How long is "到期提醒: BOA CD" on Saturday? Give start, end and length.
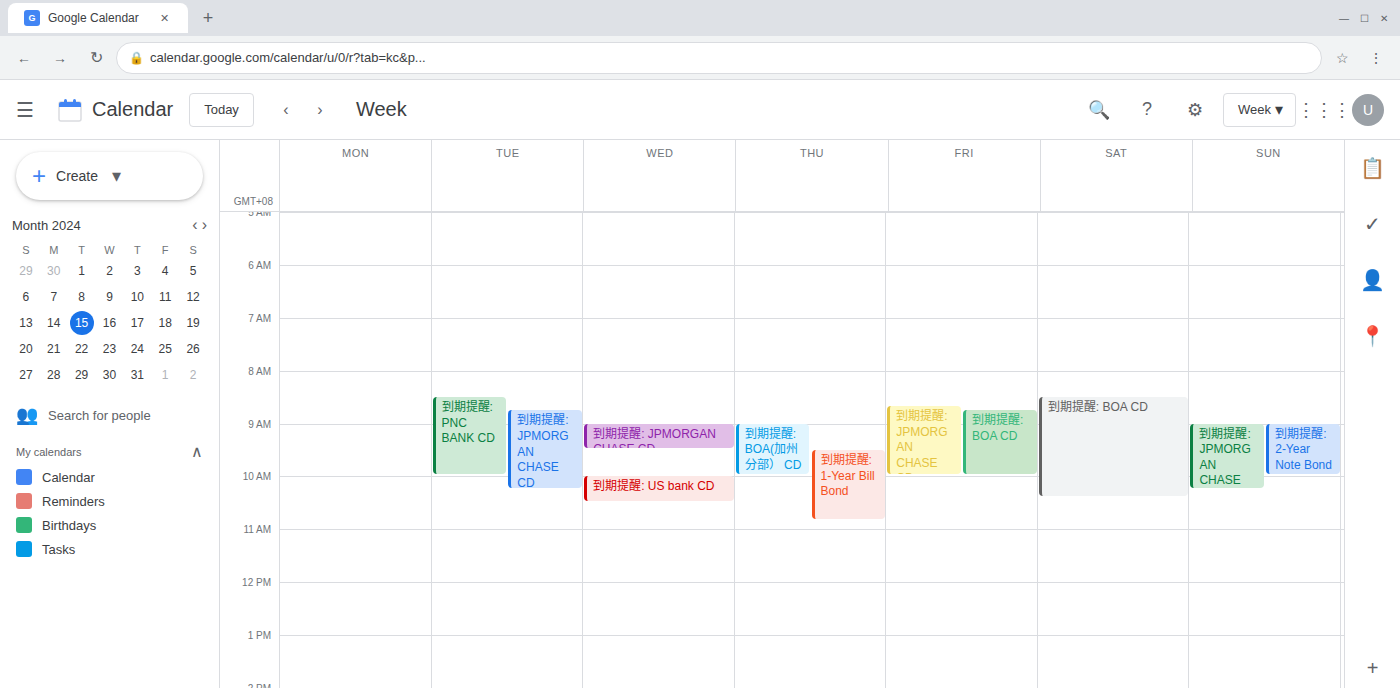
8:30 AM to 10:25 AM, 1 hour 55 minutes